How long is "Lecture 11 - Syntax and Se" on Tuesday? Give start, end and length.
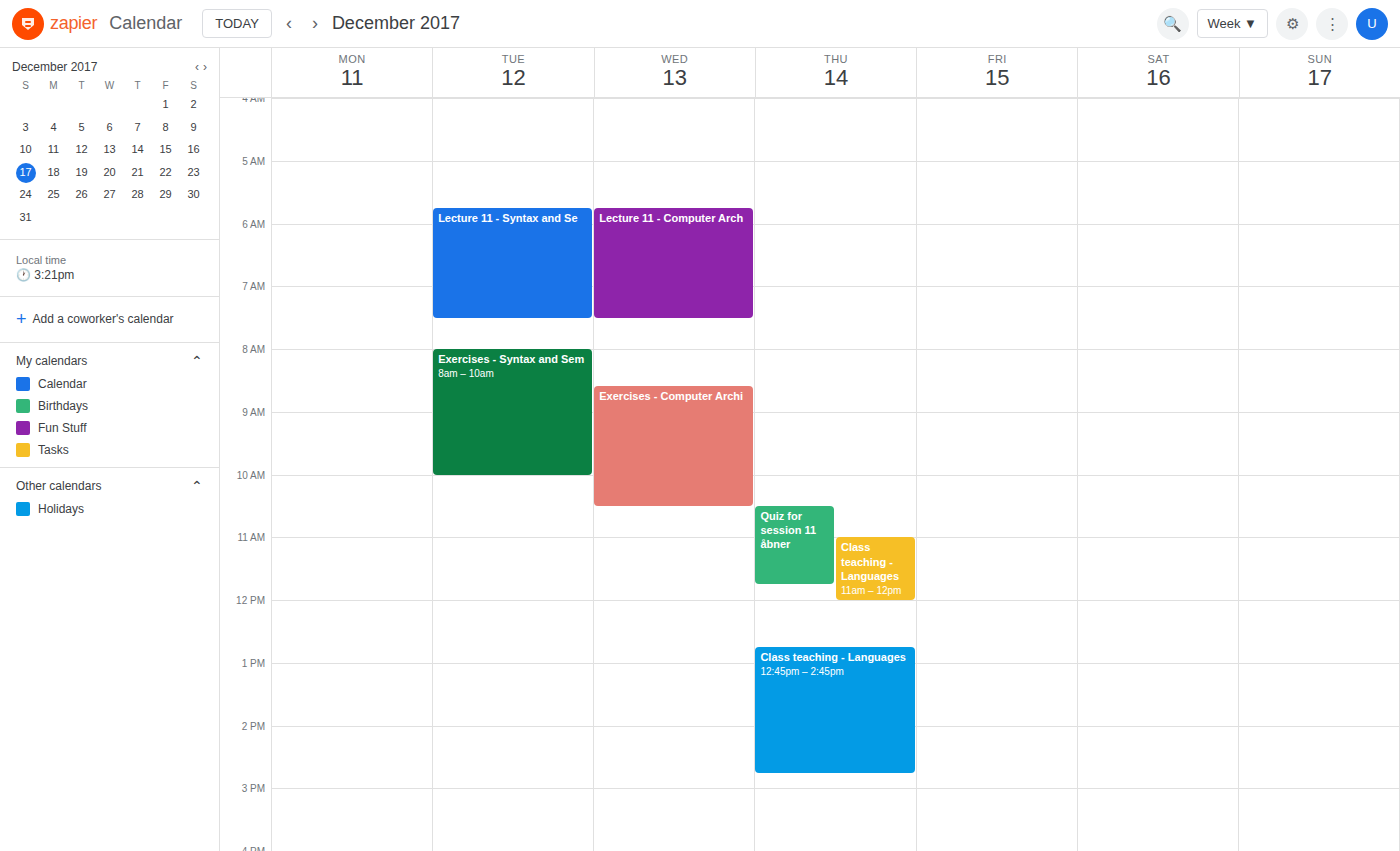
5:45 AM to 7:30 AM, 1 hour 45 minutes